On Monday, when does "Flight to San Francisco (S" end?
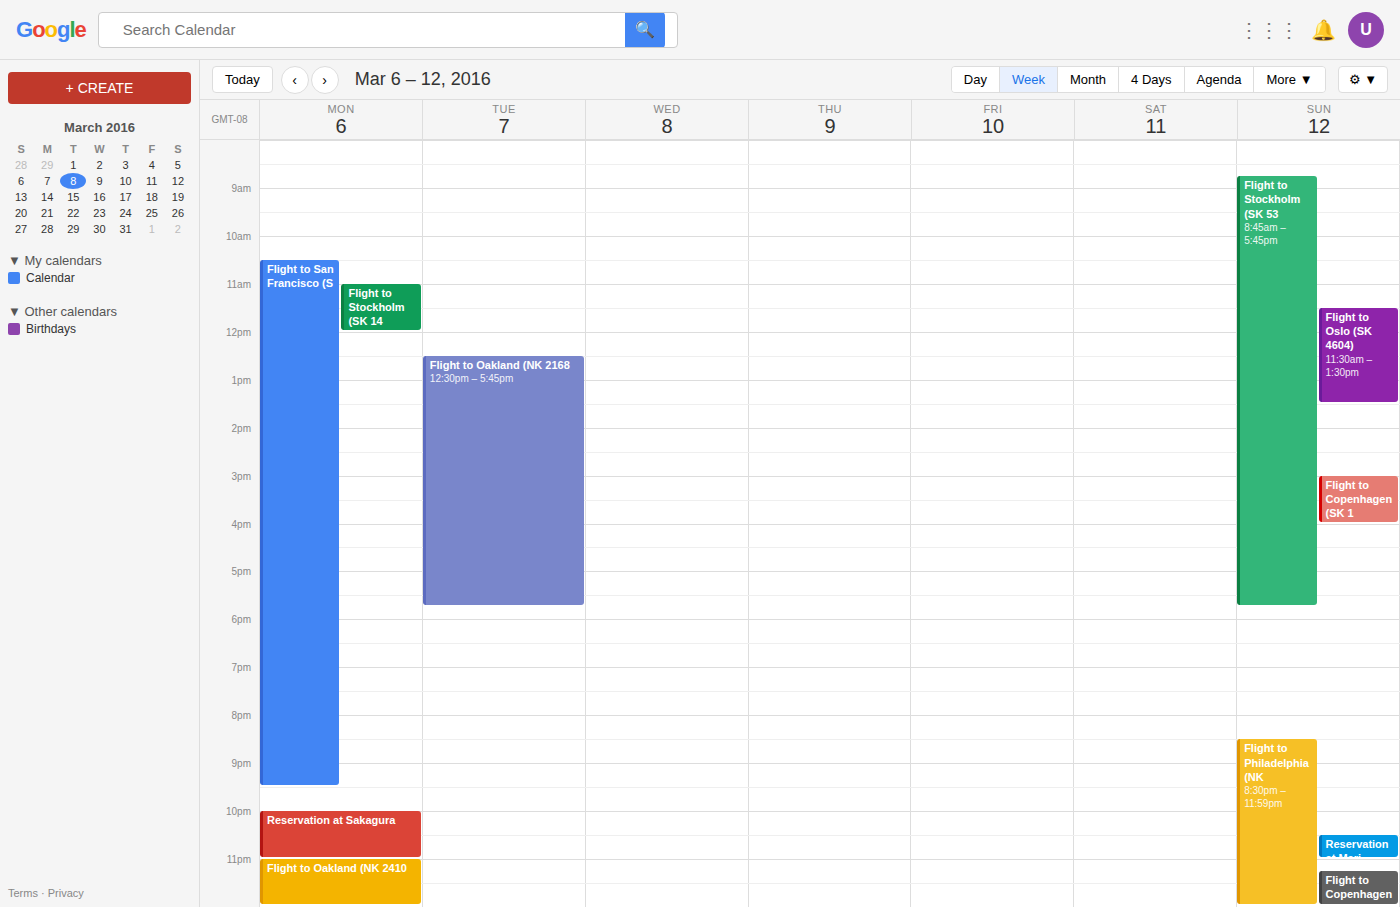
9:30 PM